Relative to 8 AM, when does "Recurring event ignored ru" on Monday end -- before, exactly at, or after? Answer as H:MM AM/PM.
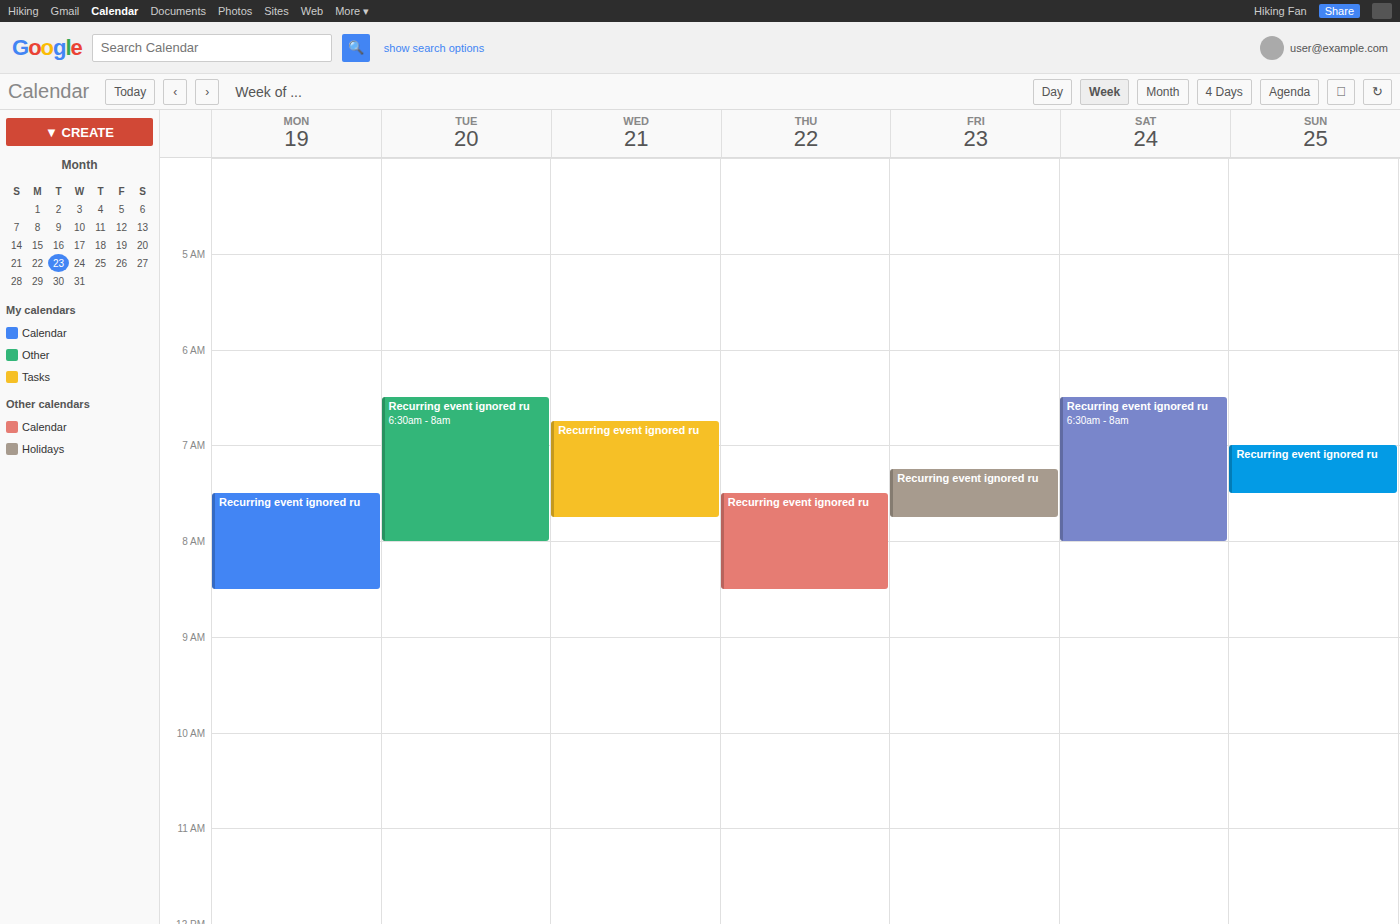
8:30 AM -- after 8 AM, 30 minutes below the 8 AM line.